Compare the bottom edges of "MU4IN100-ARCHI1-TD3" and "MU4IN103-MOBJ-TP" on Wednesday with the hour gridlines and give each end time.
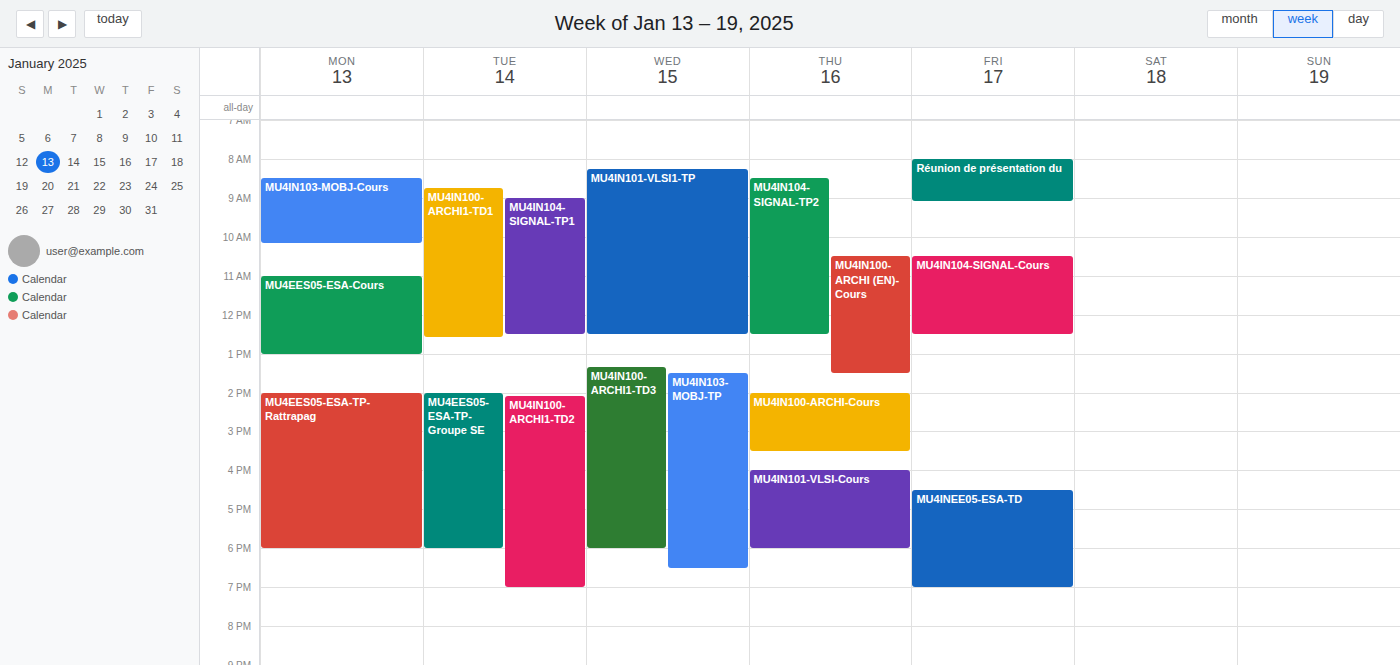
"MU4IN100-ARCHI1-TD3": 18:00, exactly on the 18:00 line. "MU4IN103-MOBJ-TP": 18:30, halfway between the 18:00 and 19:00 lines.